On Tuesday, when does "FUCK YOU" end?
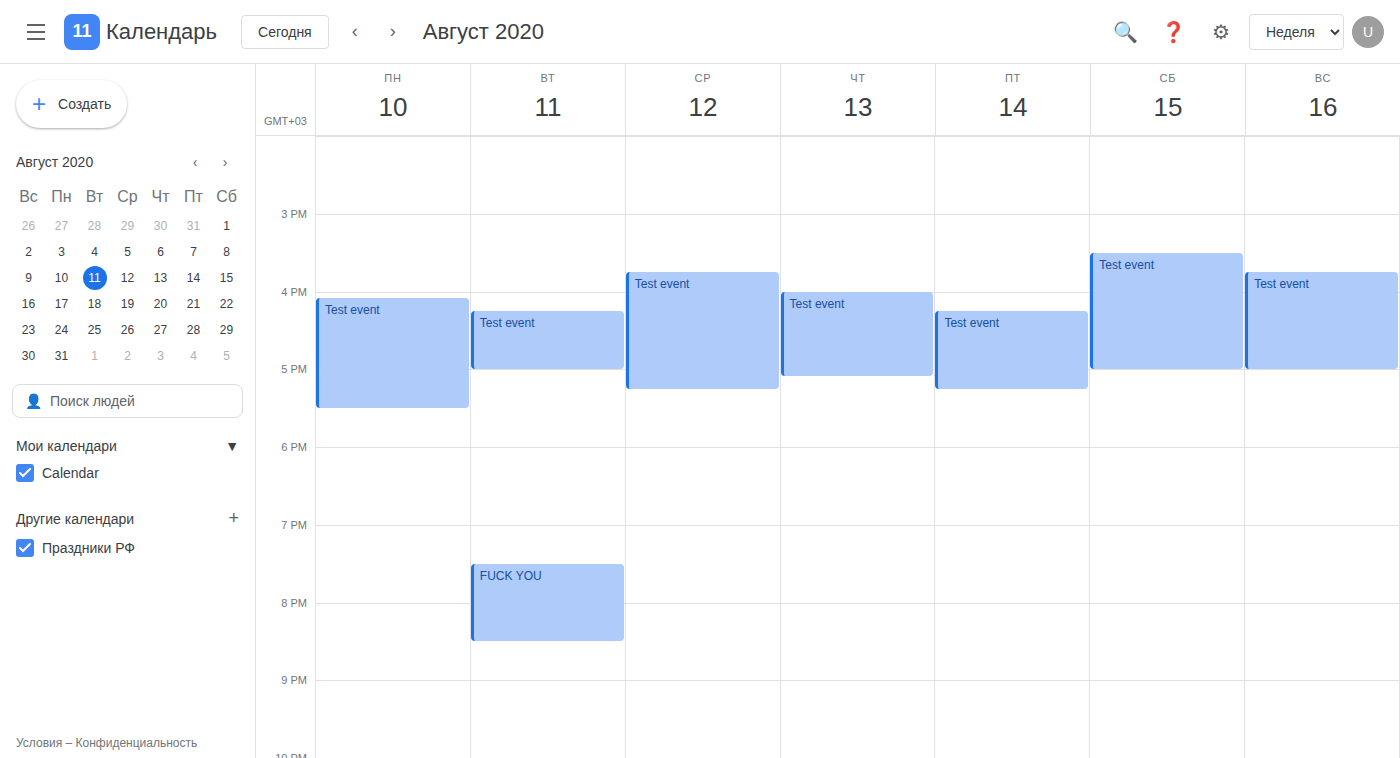
8:30 PM